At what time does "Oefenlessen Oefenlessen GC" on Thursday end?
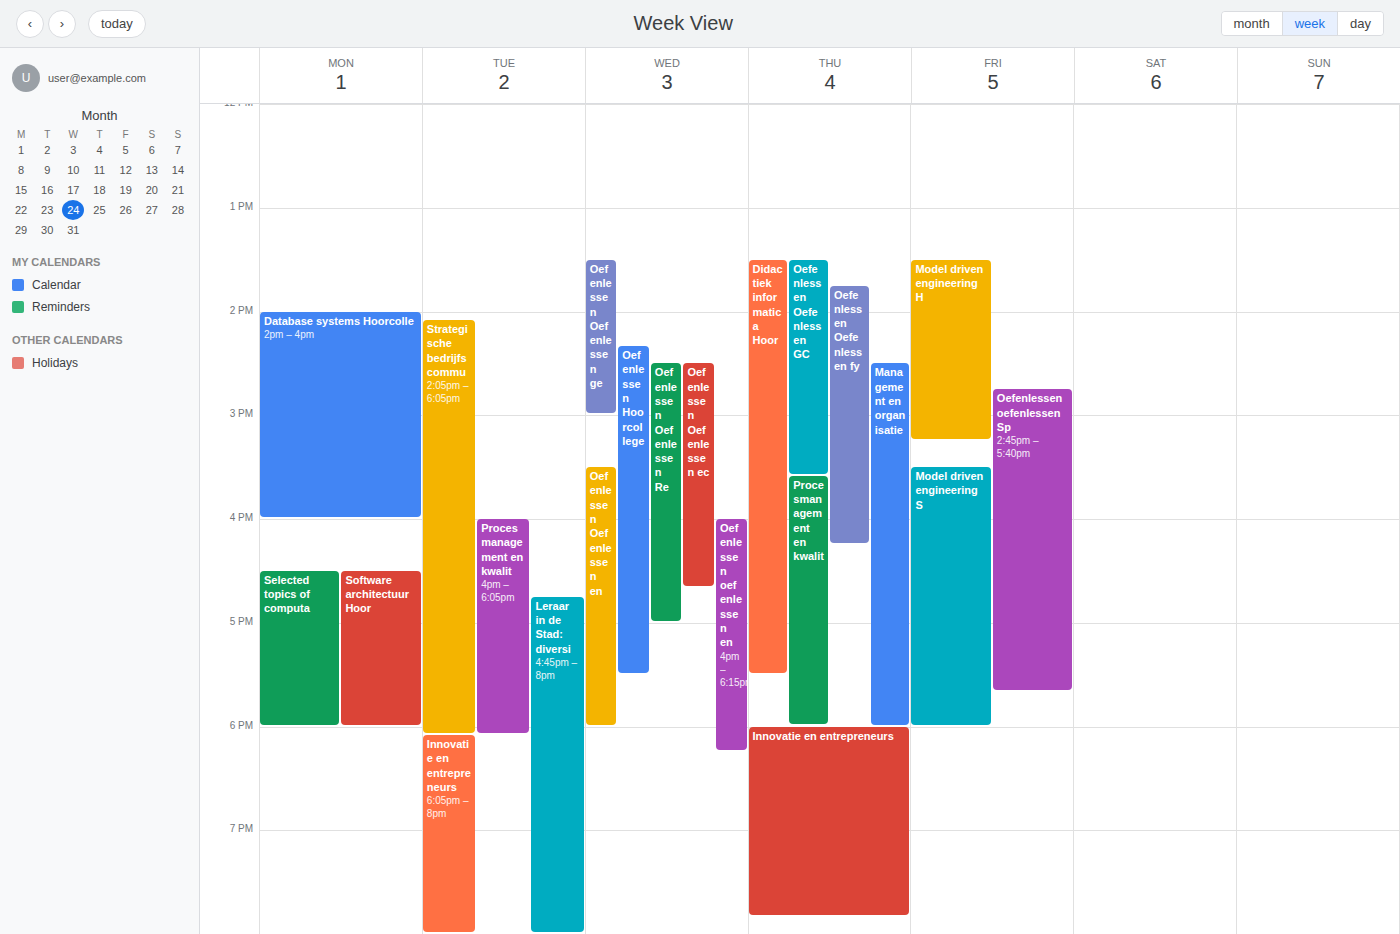
3:35 PM